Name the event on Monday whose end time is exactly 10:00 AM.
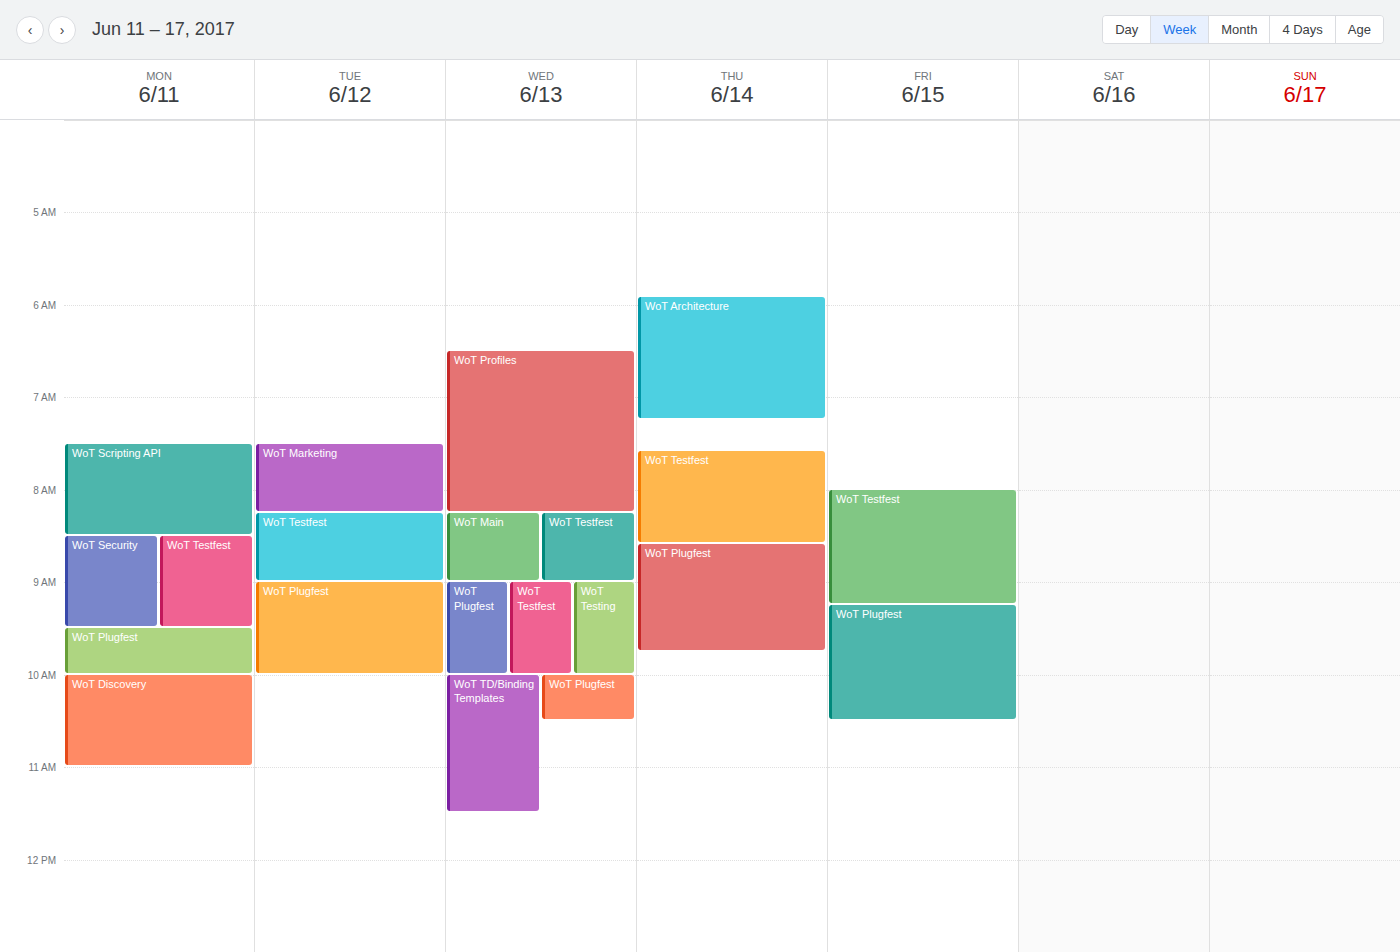
"WoT Plugfest"